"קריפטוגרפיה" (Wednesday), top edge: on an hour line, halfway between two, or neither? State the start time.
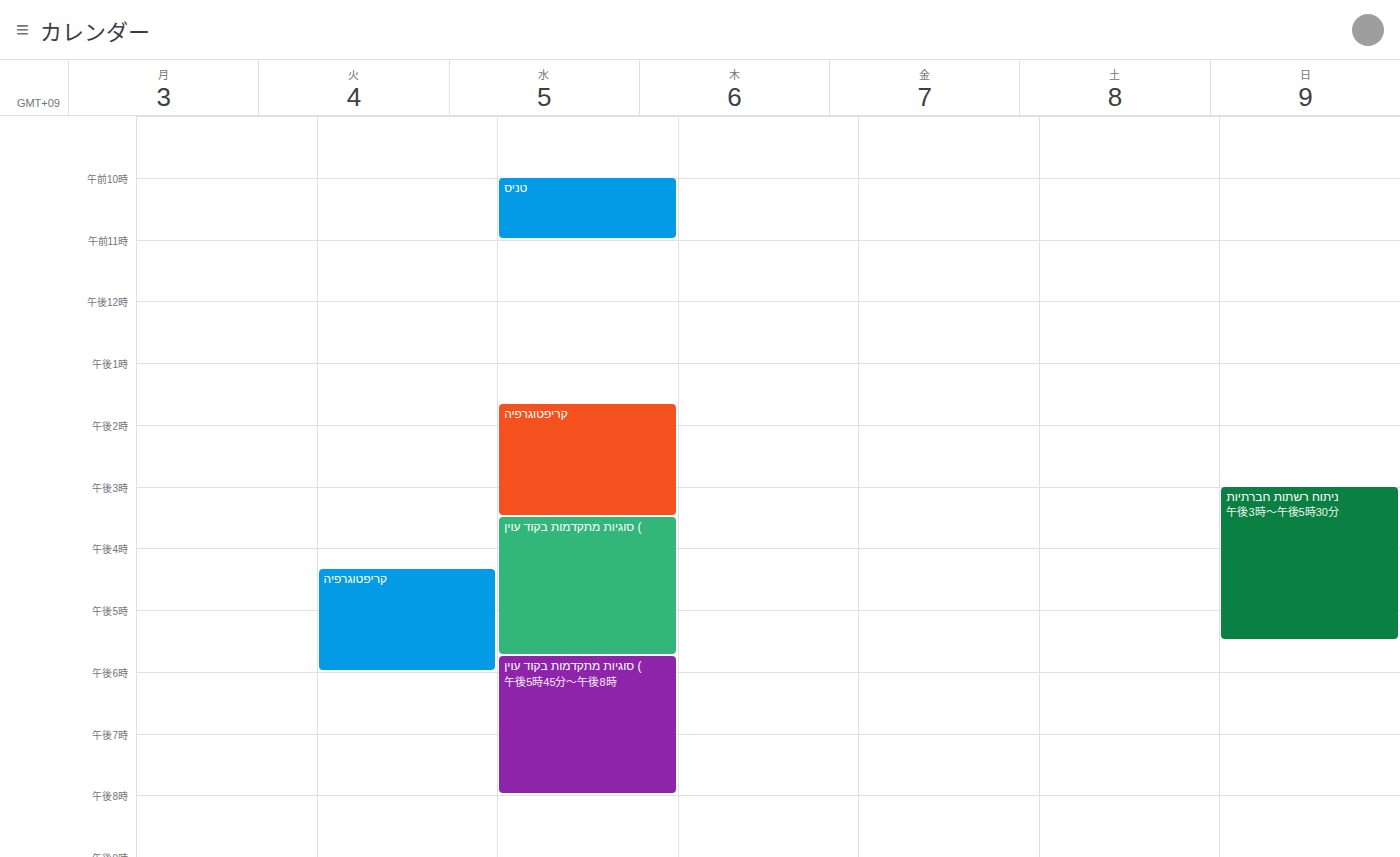
1:40 PM -- neither: 40 minutes below the 1 PM line and 20 minutes above the 2 PM line.